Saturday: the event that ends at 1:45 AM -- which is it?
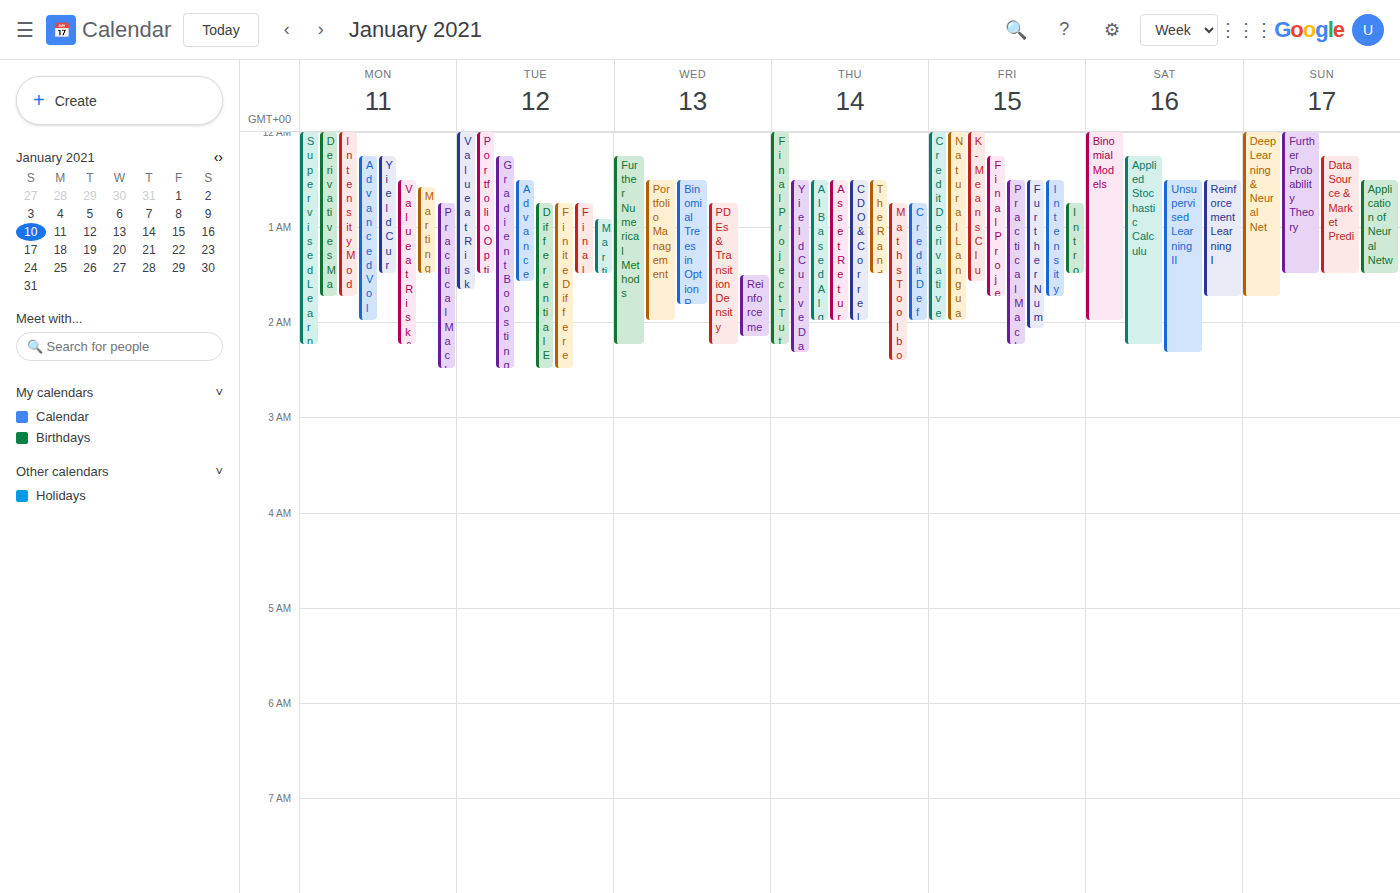
"Reinforcement Learning I"